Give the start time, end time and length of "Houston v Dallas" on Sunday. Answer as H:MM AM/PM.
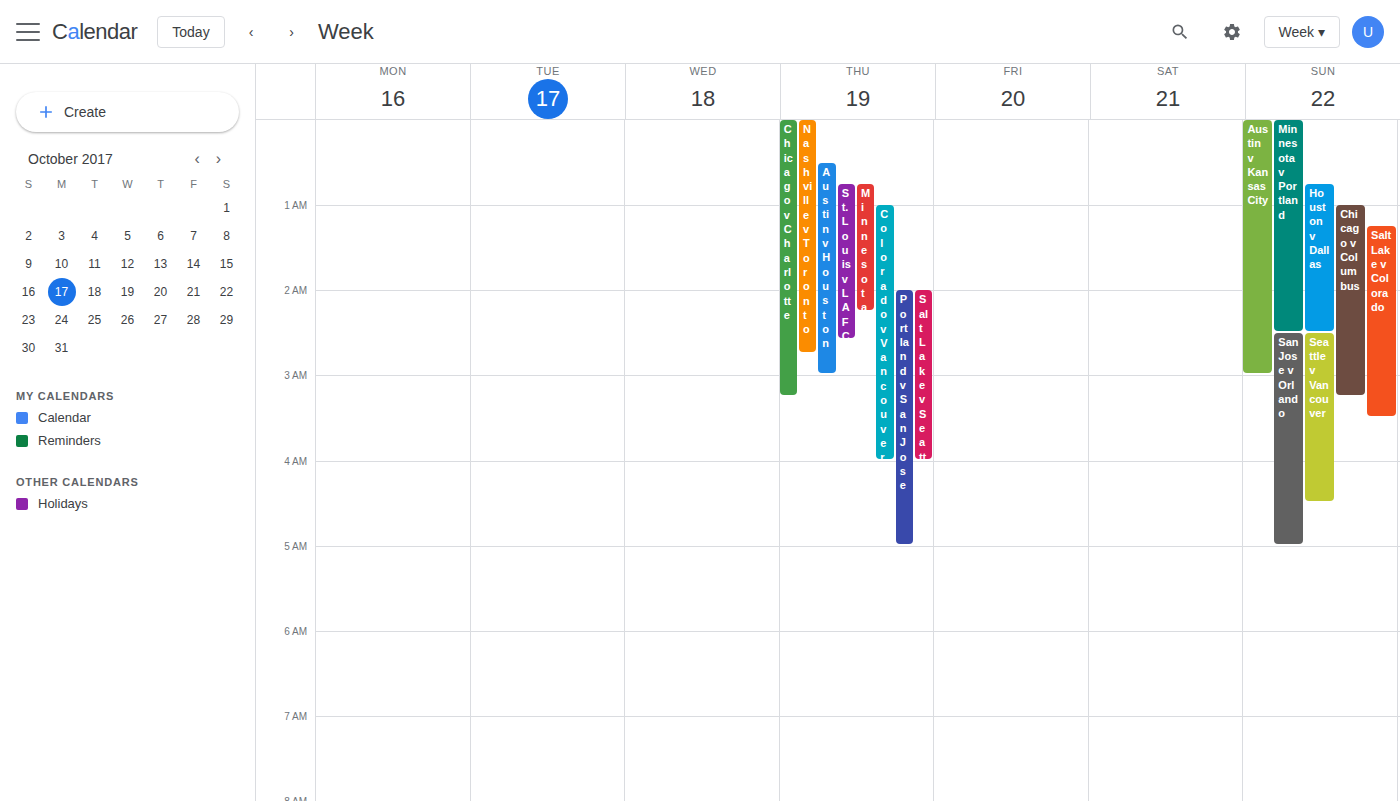
12:45 AM to 2:30 AM, 1 hour 45 minutes